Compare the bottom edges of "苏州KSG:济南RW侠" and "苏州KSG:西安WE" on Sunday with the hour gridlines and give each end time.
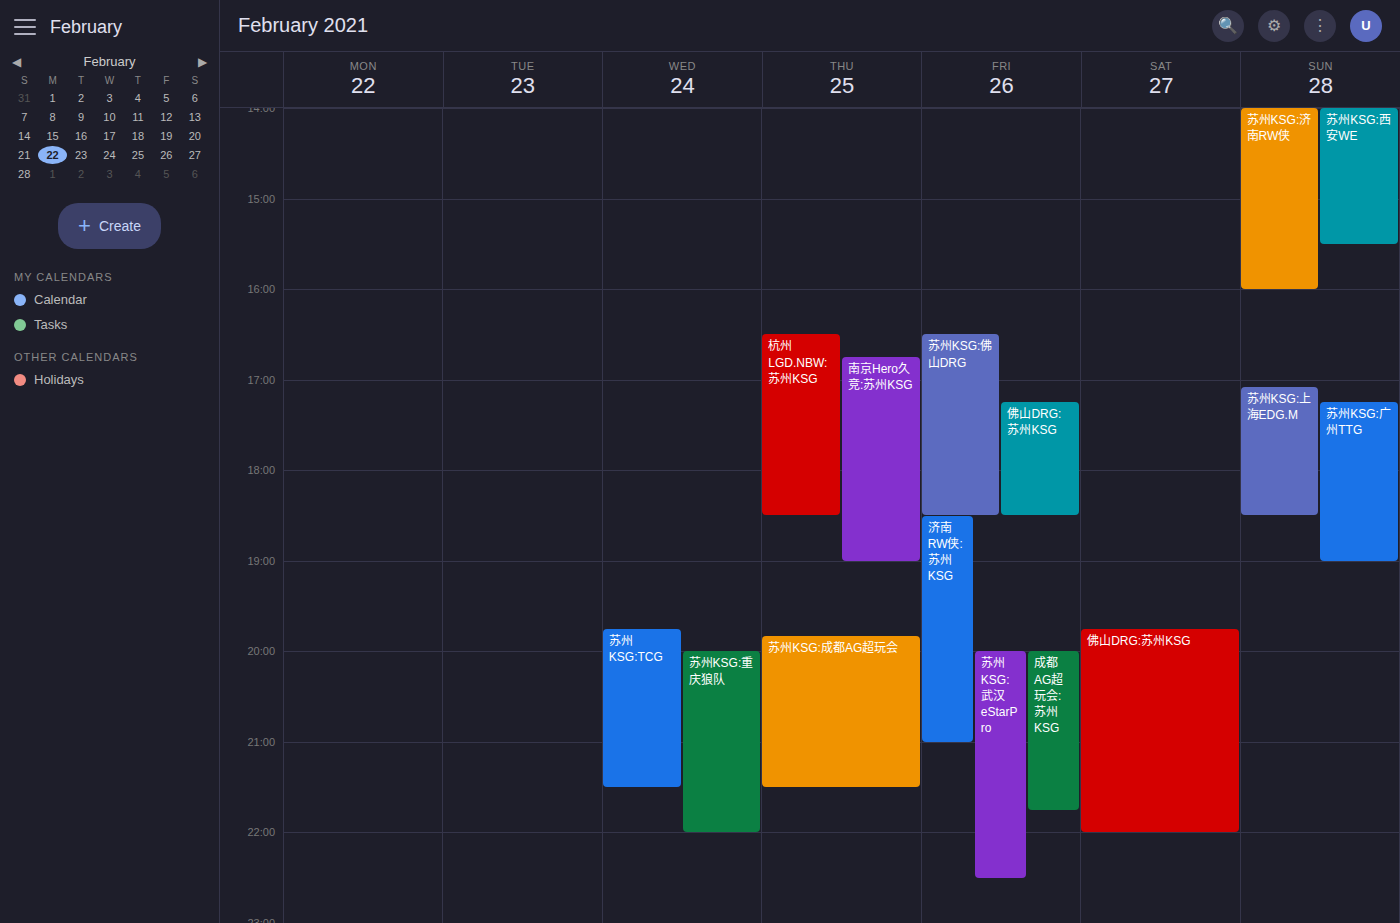
"苏州KSG:济南RW侠": 4:00 PM, exactly on the 4 PM line. "苏州KSG:西安WE": 3:30 PM, halfway between the 3 PM and 4 PM lines.